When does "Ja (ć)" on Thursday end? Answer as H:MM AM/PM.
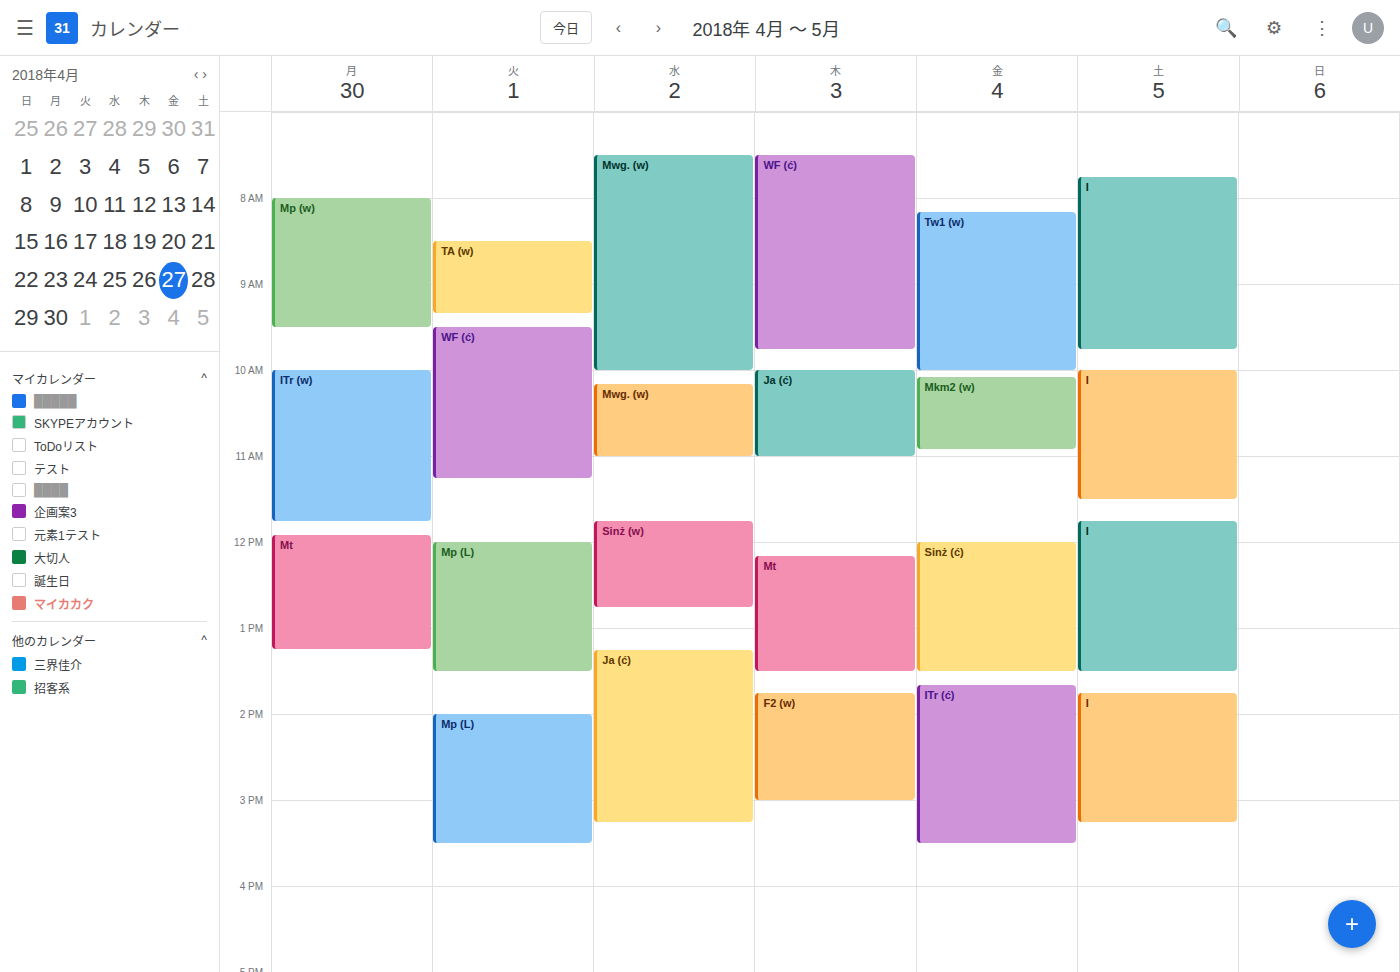
11:00 AM